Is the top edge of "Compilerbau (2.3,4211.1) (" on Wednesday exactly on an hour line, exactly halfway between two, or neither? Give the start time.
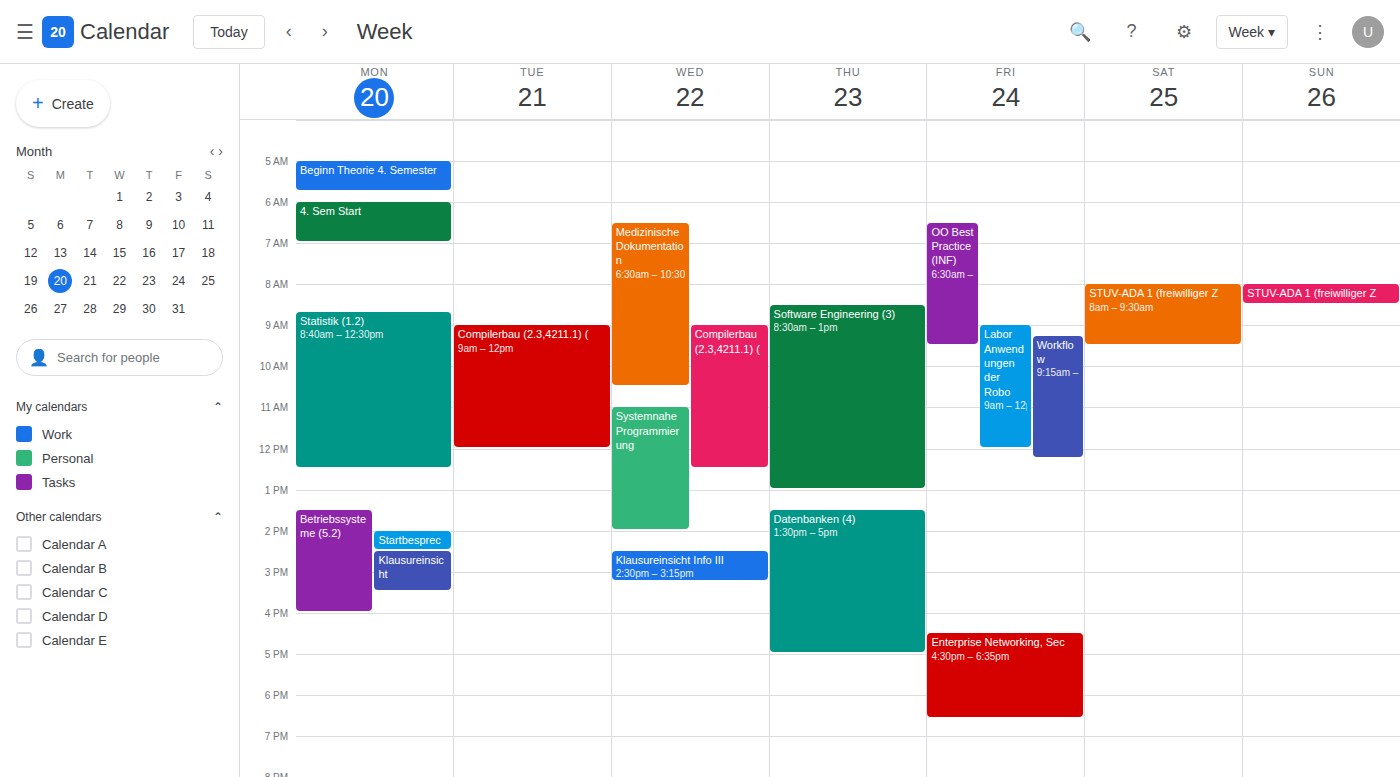
9:00 AM -- exactly on the 9 AM line.